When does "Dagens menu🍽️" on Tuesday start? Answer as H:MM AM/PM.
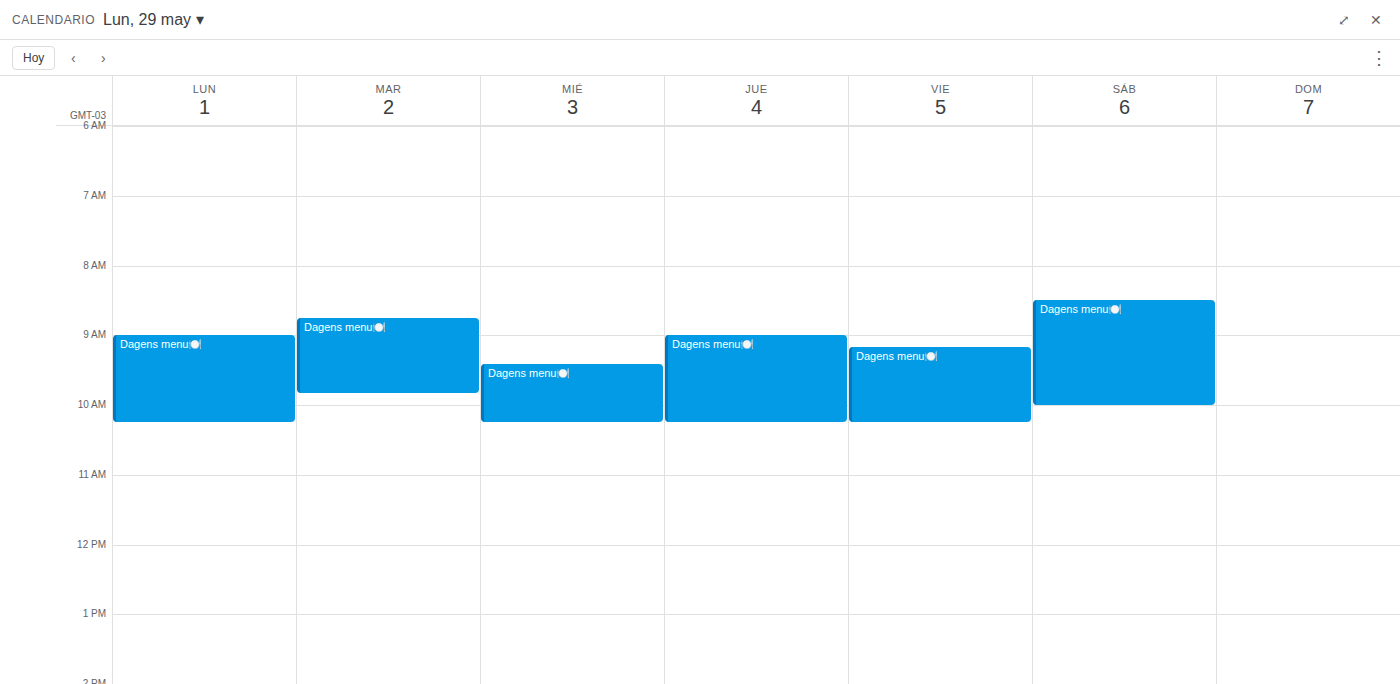
8:45 AM